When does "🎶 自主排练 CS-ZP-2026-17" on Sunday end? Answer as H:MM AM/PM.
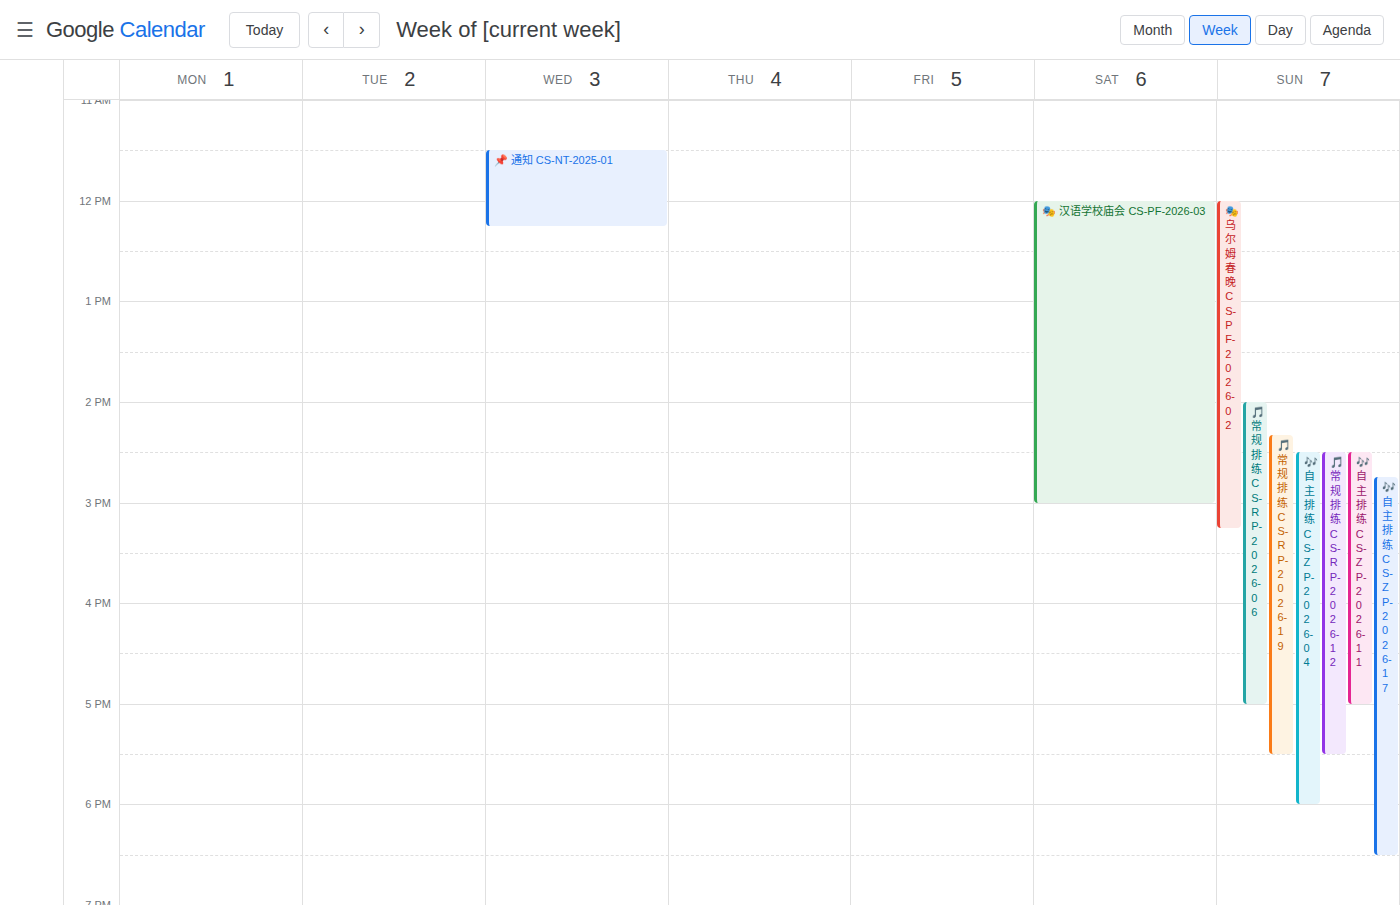
6:30 PM